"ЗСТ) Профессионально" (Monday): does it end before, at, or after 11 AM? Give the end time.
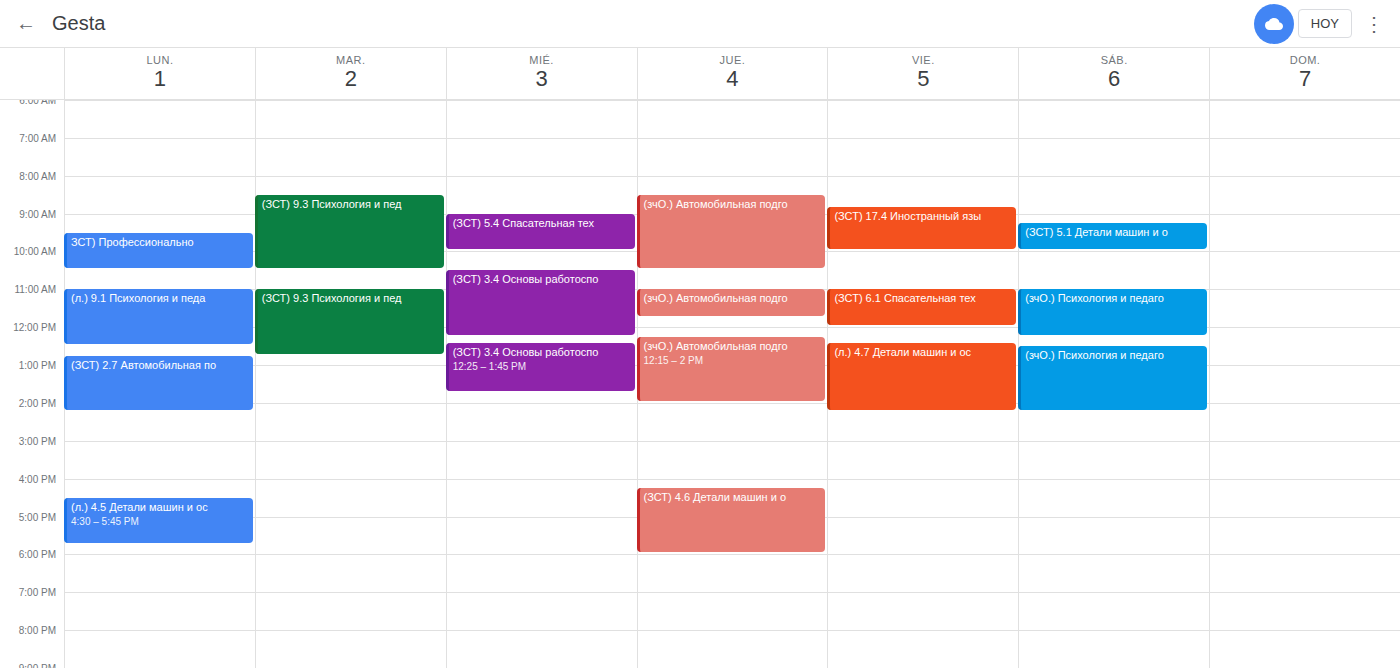
10:30 AM -- before 11 AM, 30 minutes above the 11 AM line.